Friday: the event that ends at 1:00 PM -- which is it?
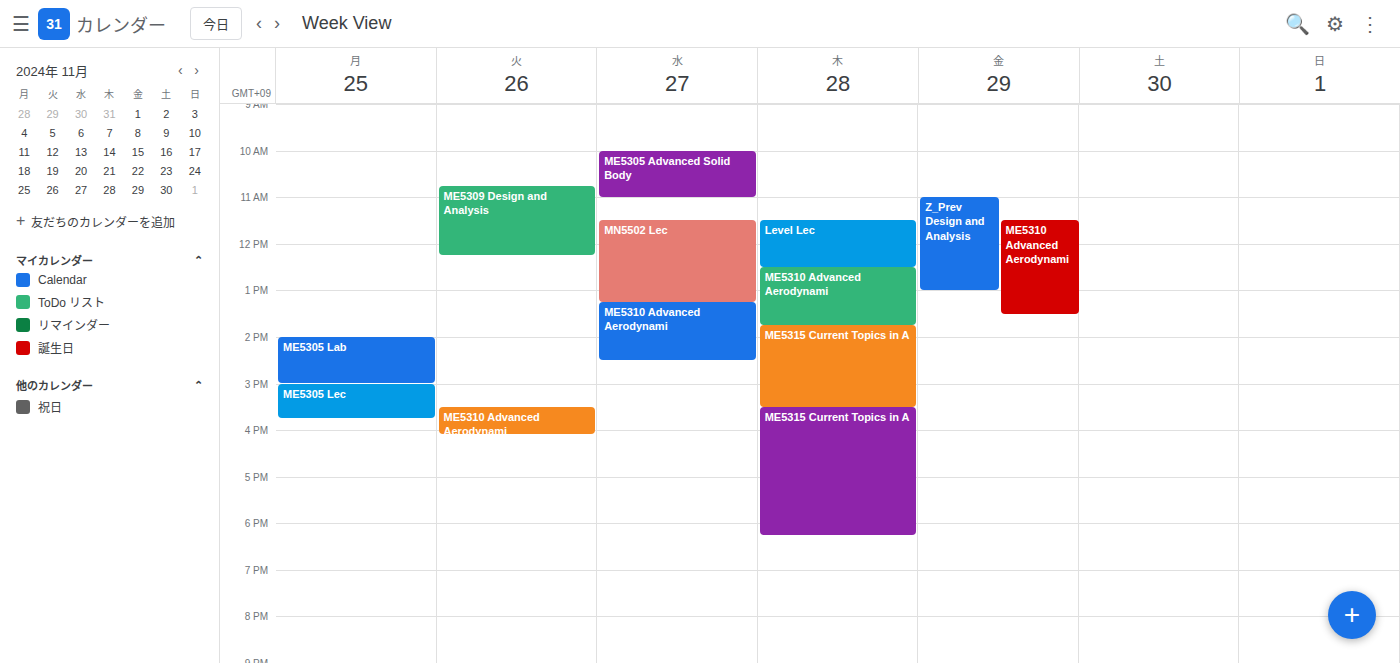
"Z_Prev Design and Analysis"